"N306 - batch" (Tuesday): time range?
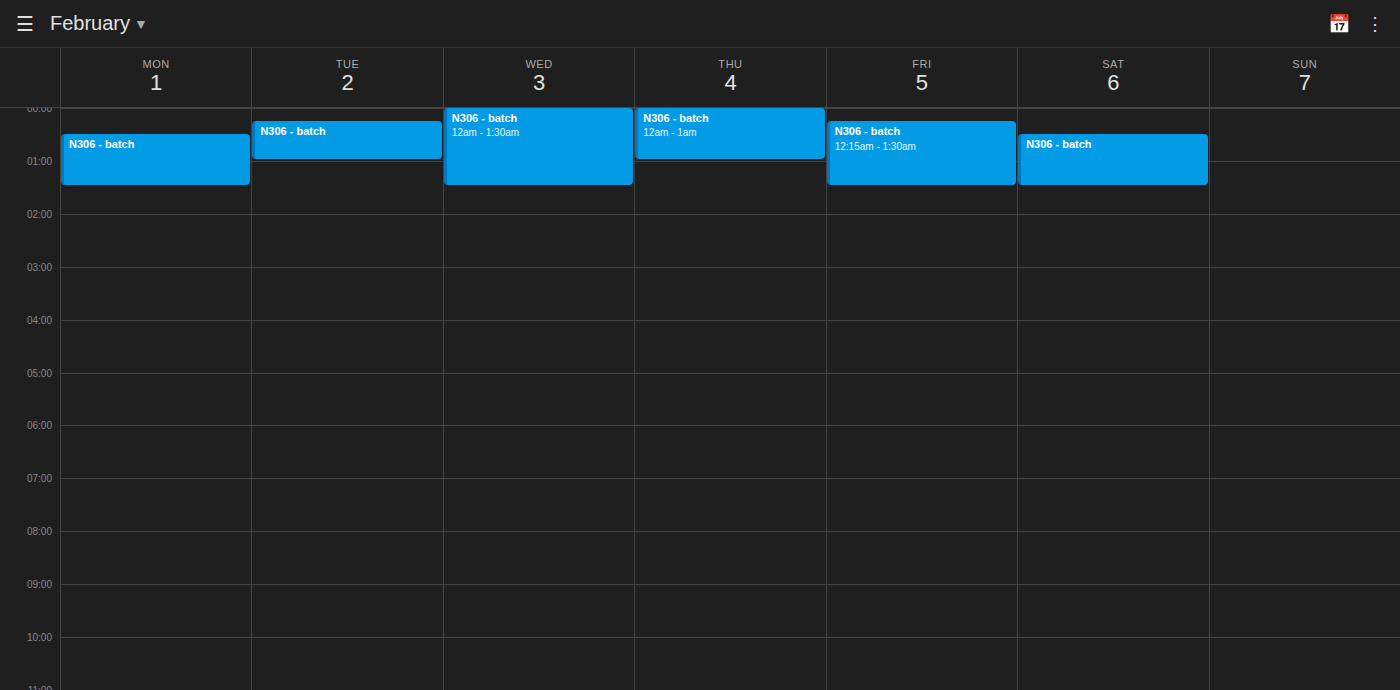
00:15 to 01:00